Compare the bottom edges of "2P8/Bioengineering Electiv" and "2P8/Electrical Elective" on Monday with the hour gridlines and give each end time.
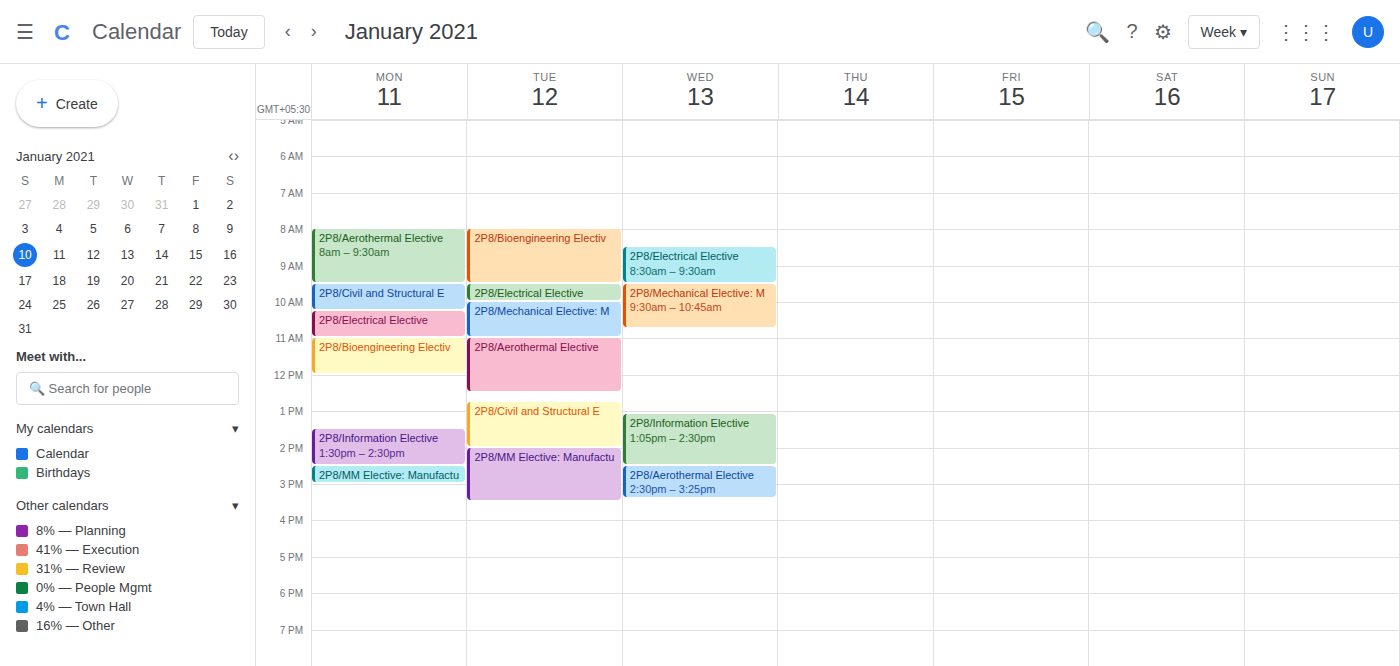
"2P8/Bioengineering Electiv": 12:00 PM, exactly on the 12 PM line. "2P8/Electrical Elective": 11:00 AM, exactly on the 11 AM line.